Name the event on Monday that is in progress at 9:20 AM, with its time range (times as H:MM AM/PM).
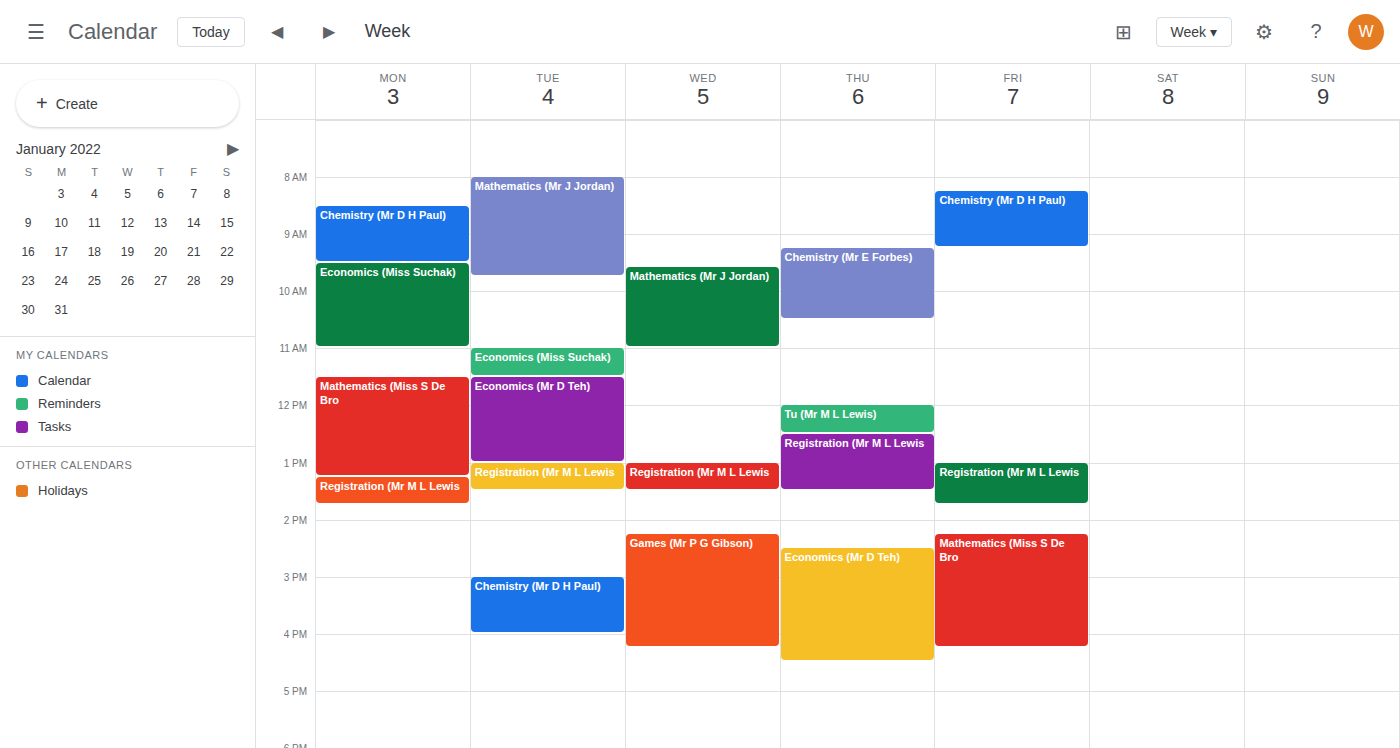
"Chemistry (Mr D H Paul)", 8:30 AM to 9:30 AM